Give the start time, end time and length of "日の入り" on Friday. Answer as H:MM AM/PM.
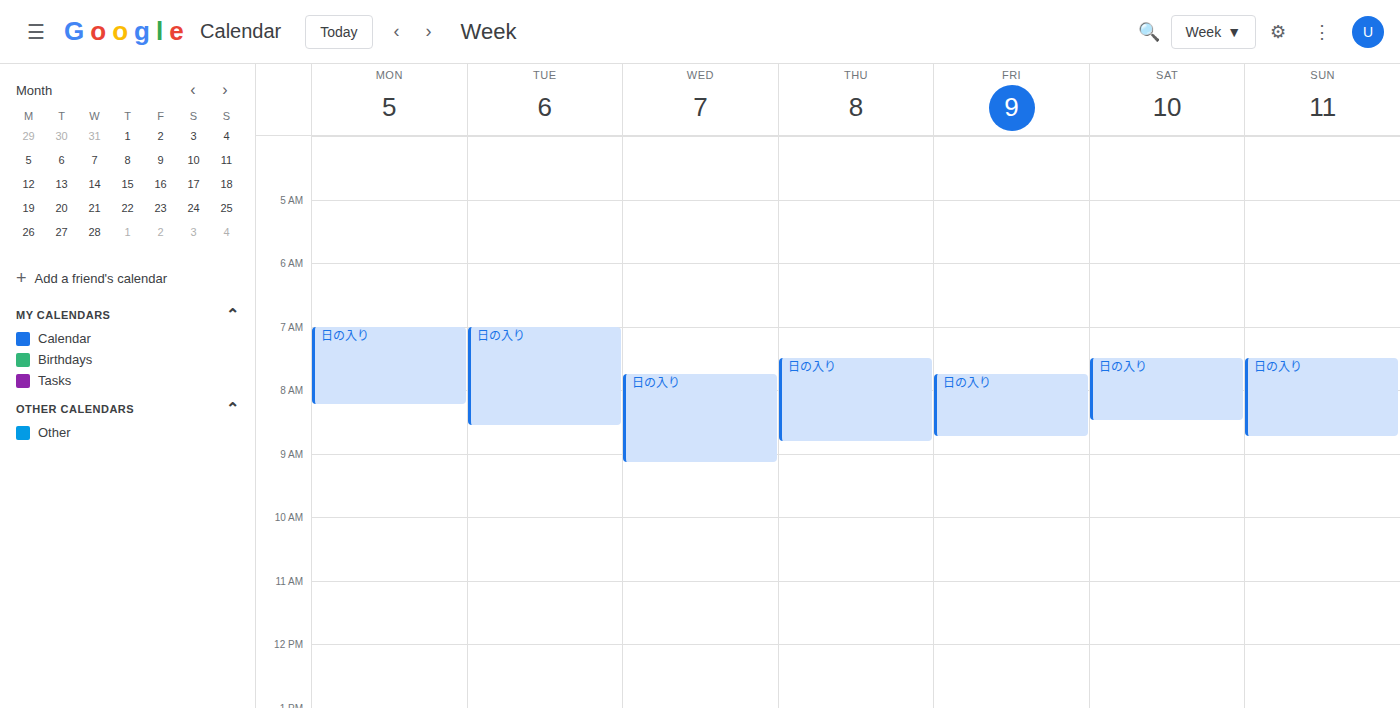
7:45 AM to 8:45 AM, 1 hour